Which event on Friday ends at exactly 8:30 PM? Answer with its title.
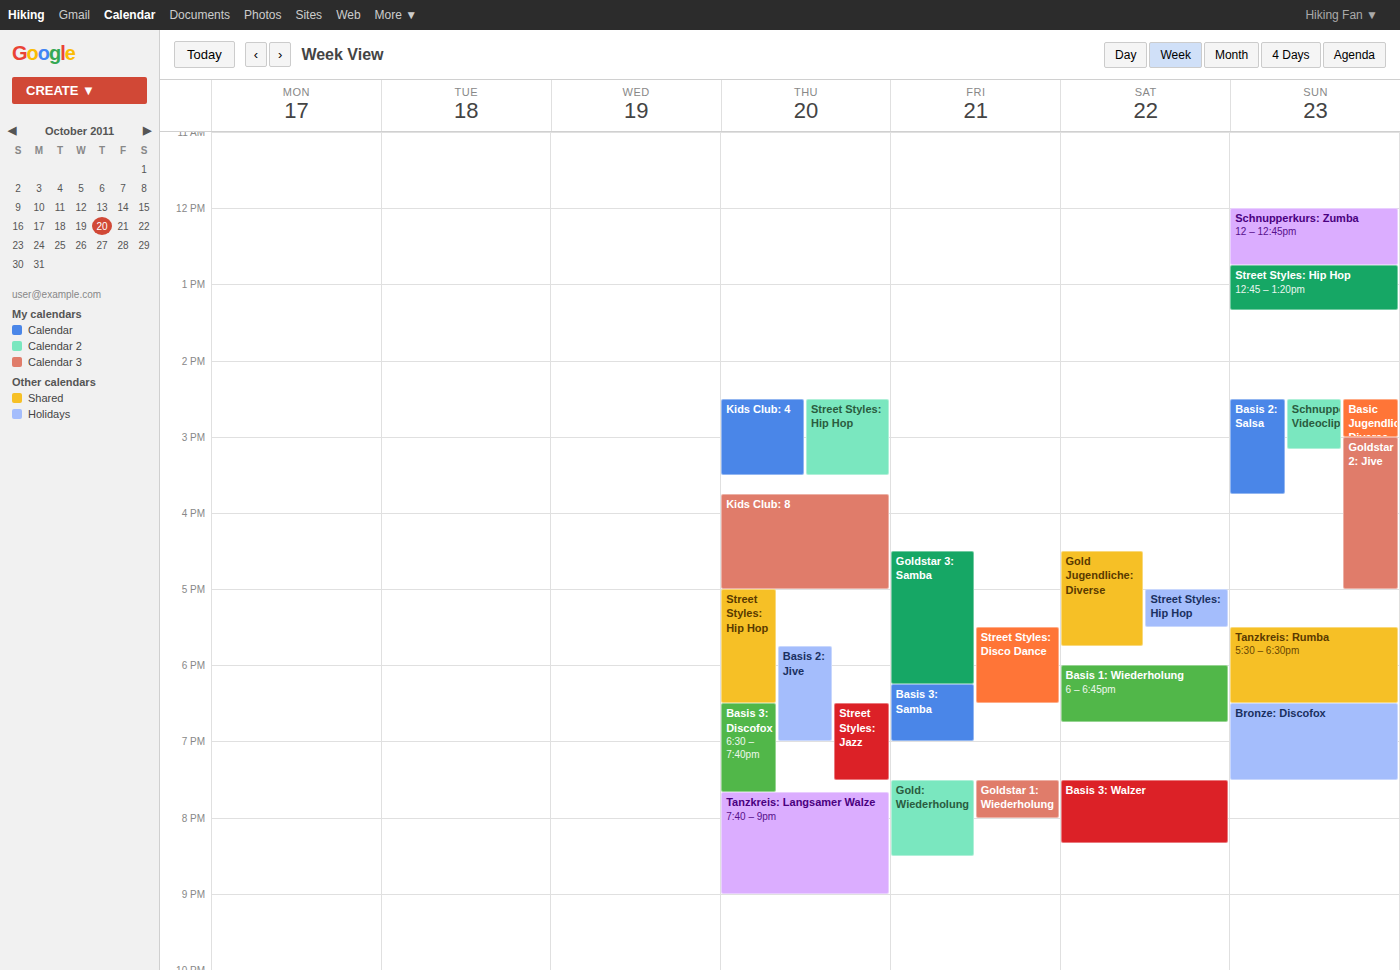
"Gold: Wiederholung"